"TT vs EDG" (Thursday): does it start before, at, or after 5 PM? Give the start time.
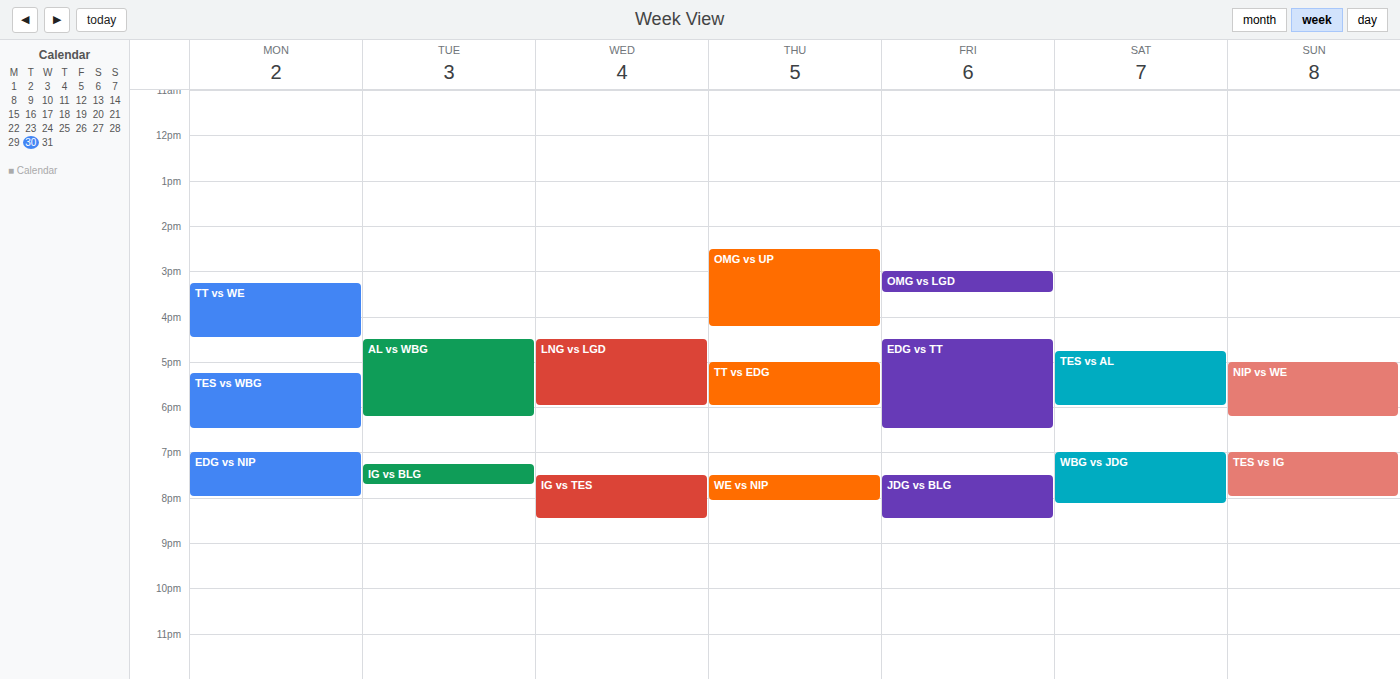
5:00 PM -- exactly at 5 PM, on the 5 PM line.